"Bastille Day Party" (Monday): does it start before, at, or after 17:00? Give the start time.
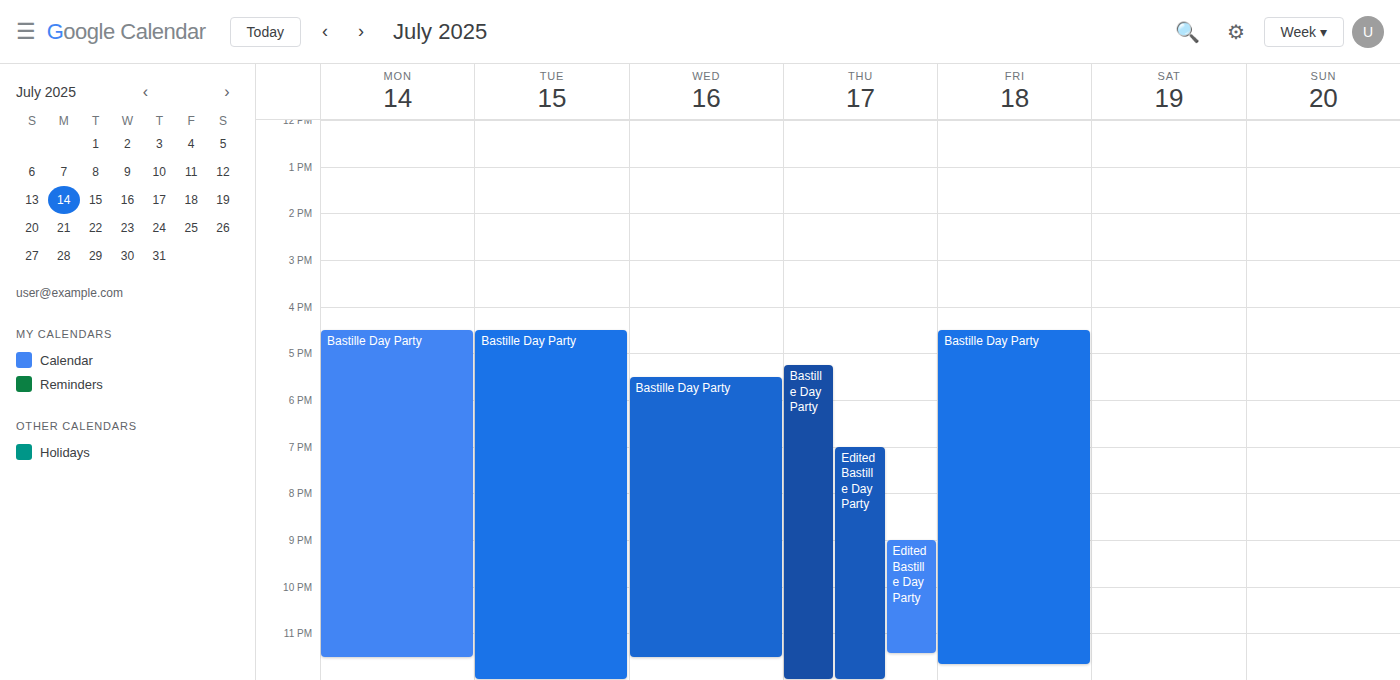
16:30 -- before 17:00, 30 minutes above the 17:00 line.